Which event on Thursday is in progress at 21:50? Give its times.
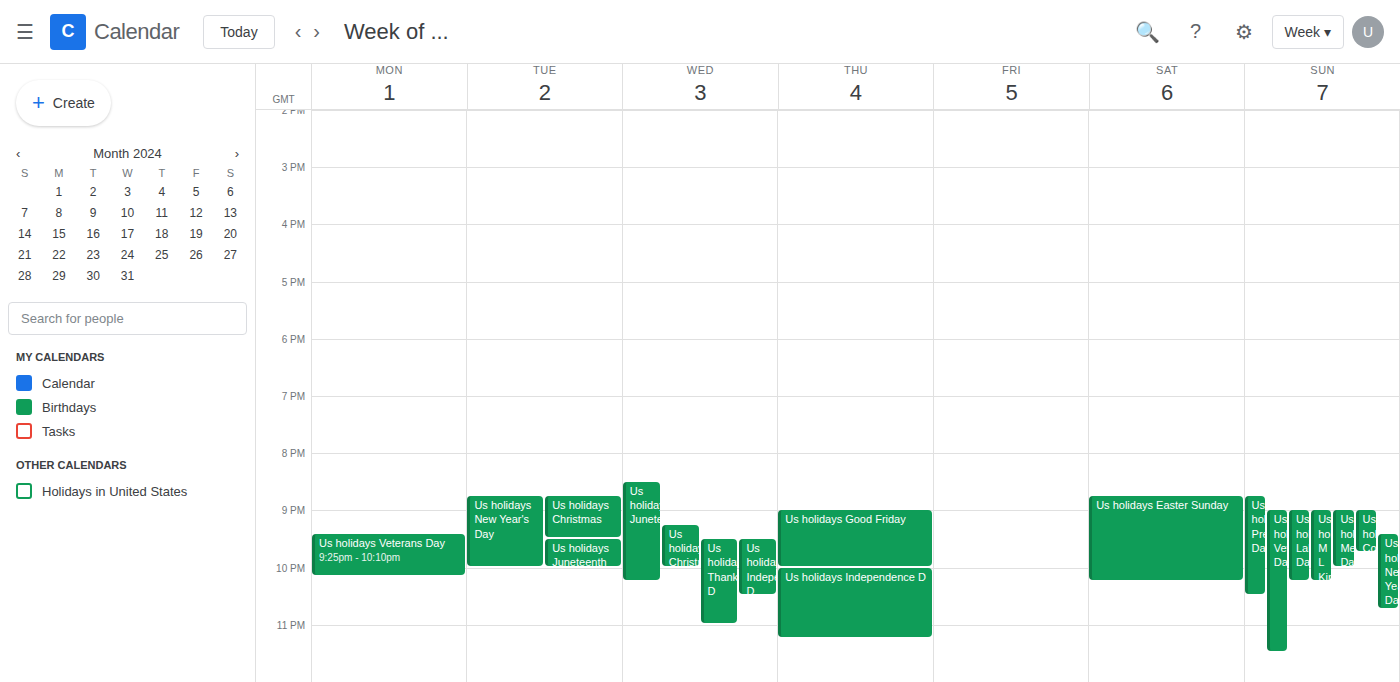
"Us holidays Good Friday", 21:00 to 22:00